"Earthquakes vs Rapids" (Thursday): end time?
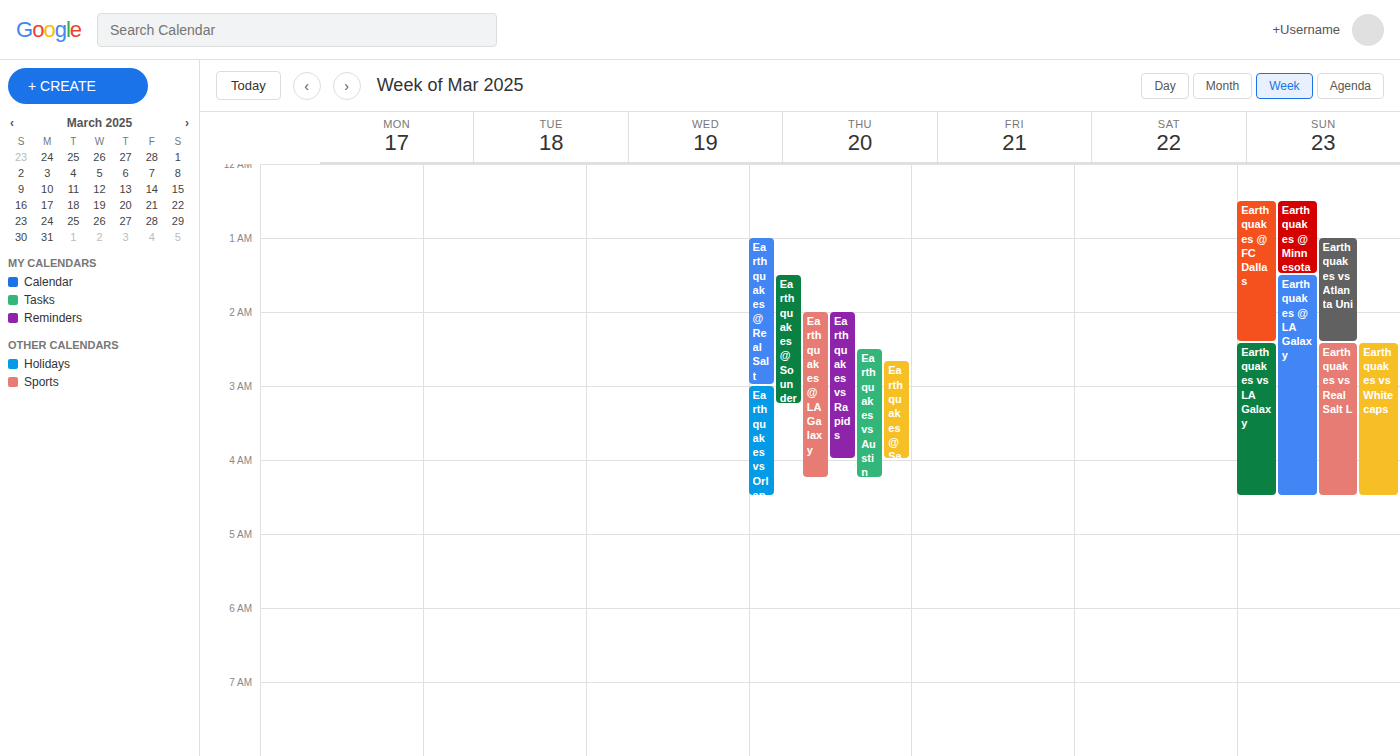
4:00 AM